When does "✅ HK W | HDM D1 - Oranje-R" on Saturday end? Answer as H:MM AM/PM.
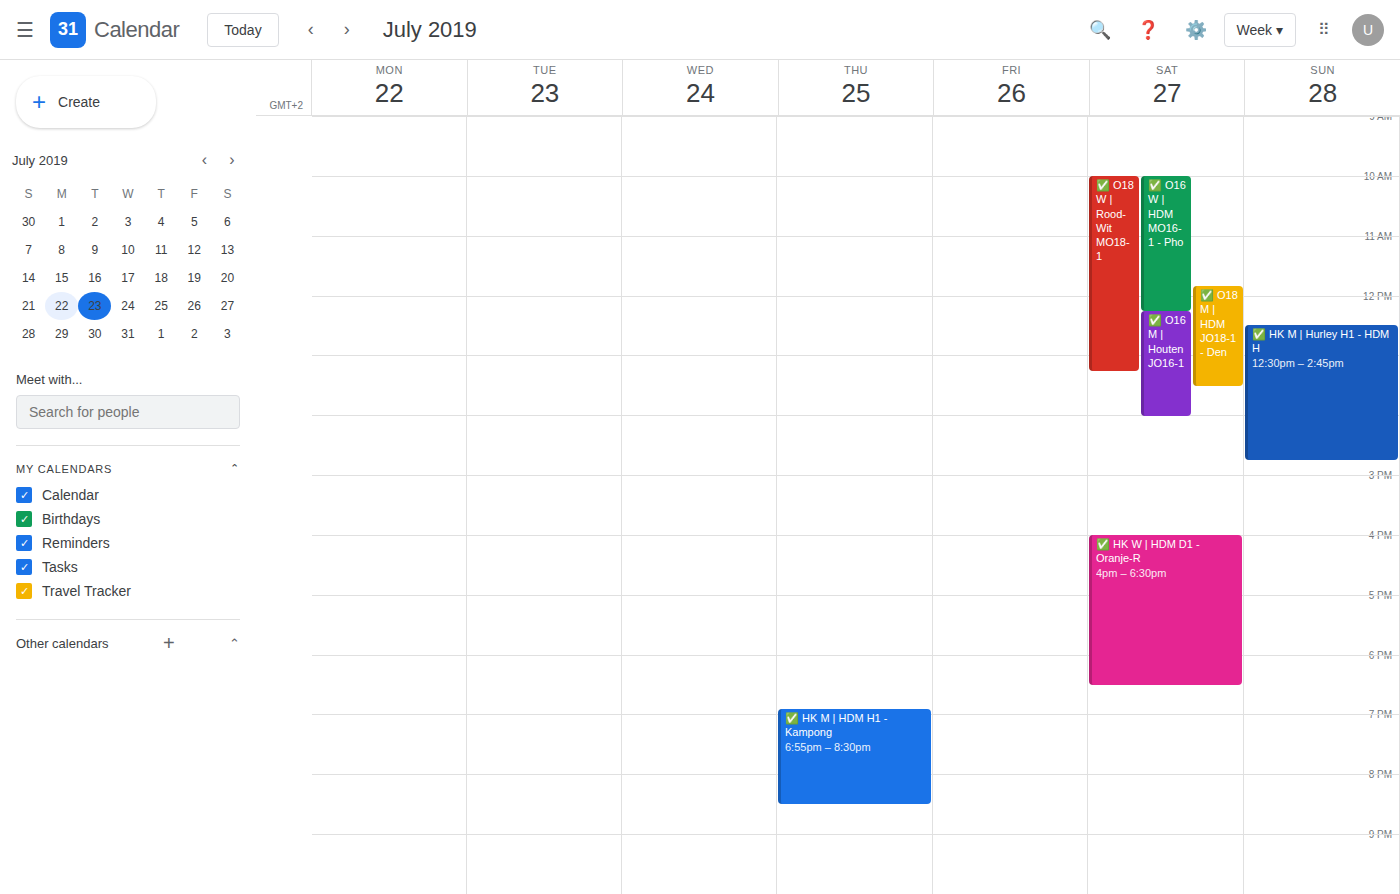
6:30 PM